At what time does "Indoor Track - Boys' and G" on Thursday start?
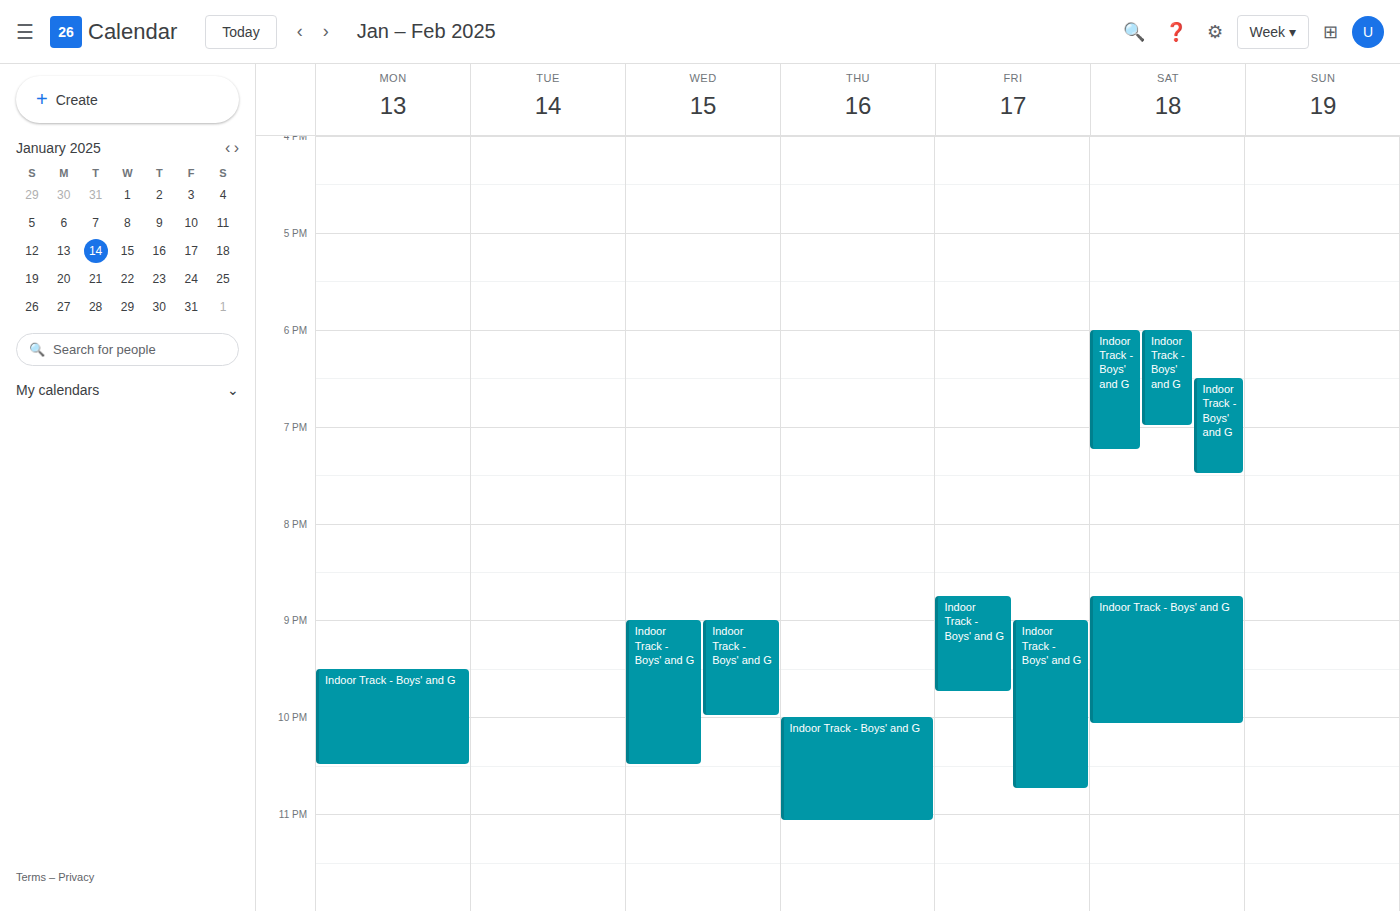
10:00 PM